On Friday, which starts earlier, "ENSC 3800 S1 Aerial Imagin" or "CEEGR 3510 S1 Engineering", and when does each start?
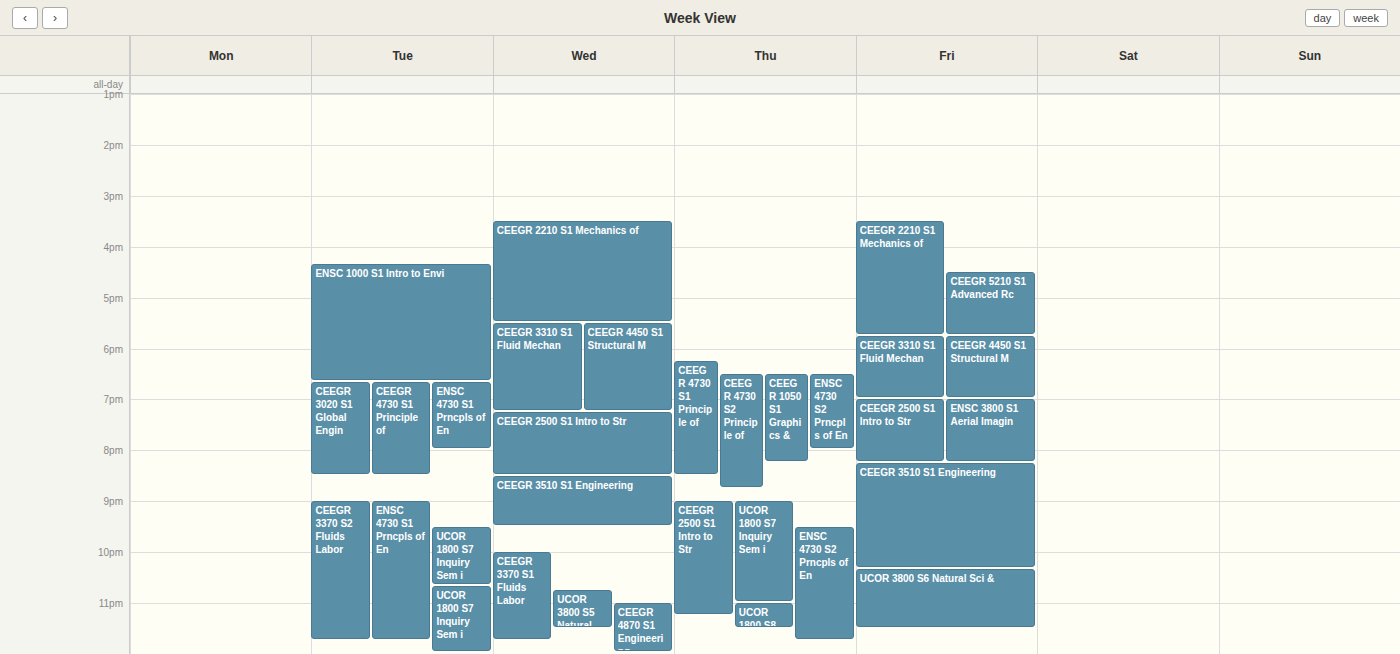
"ENSC 3800 S1 Aerial Imagin" 7:00 PM; "CEEGR 3510 S1 Engineering" 8:15 PM.